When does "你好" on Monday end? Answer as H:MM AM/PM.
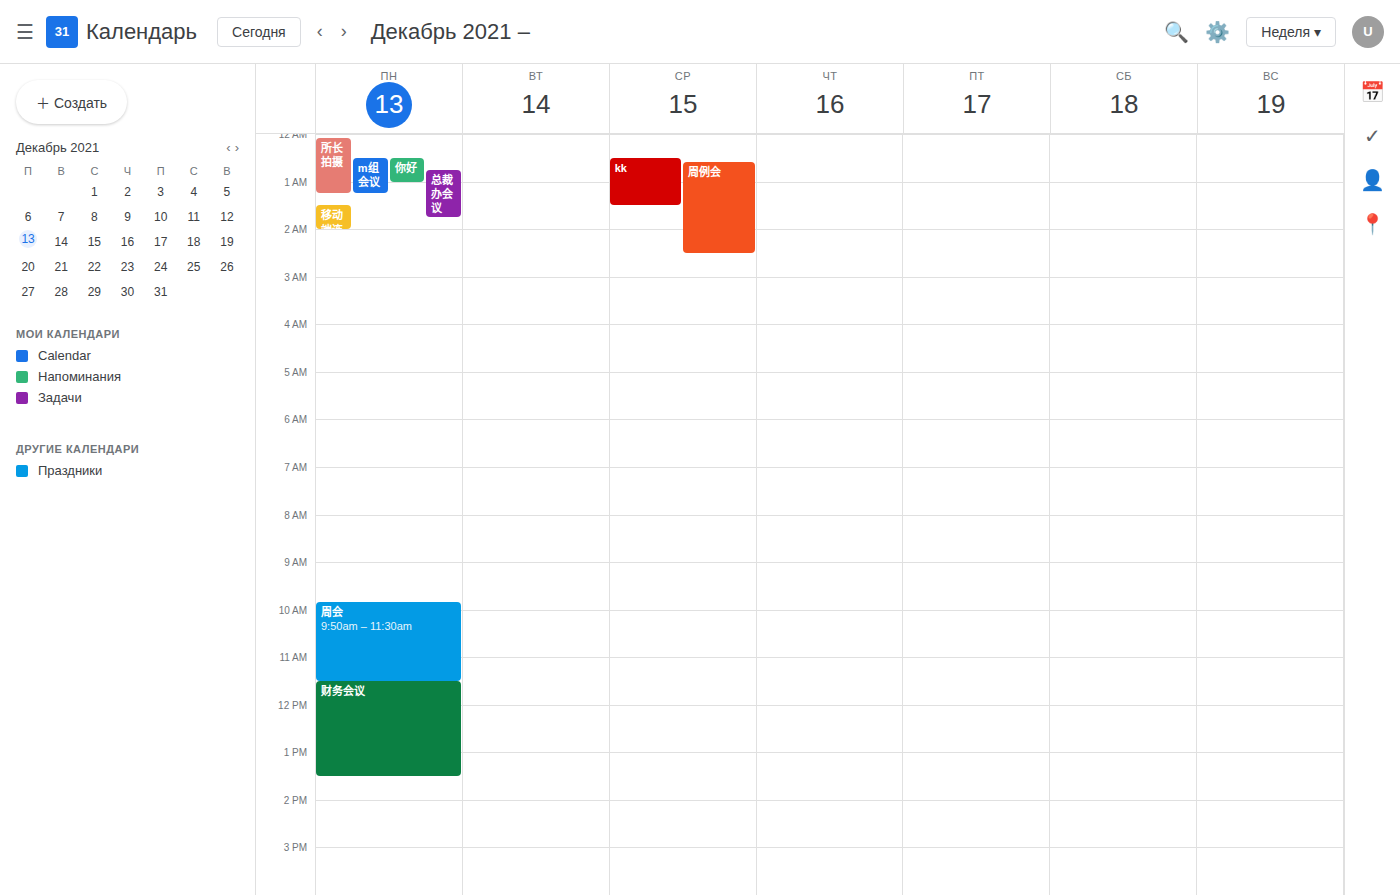
1:00 AM